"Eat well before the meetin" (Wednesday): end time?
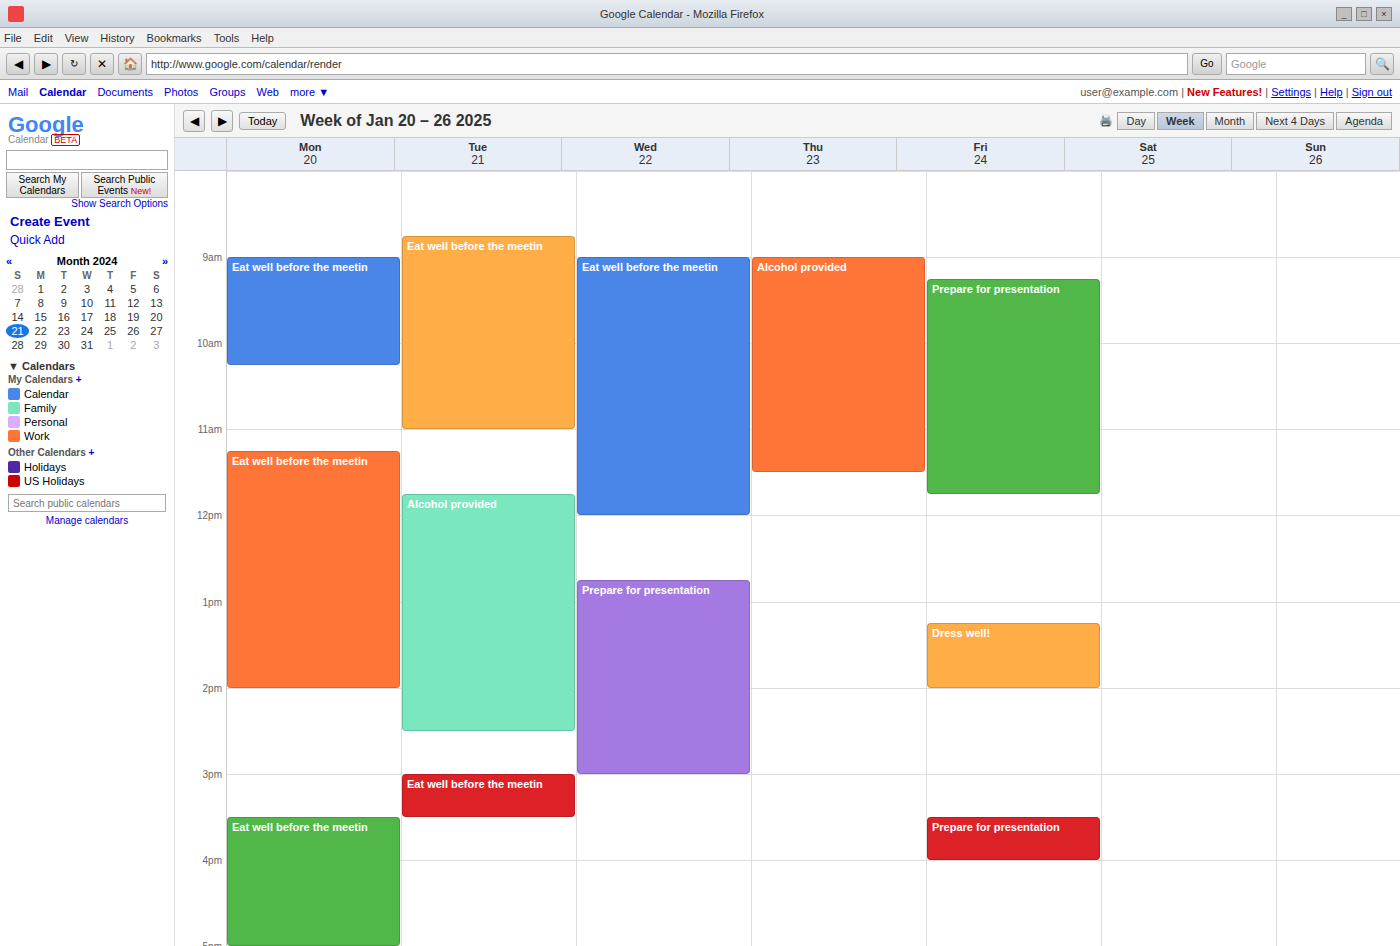
12:00 PM